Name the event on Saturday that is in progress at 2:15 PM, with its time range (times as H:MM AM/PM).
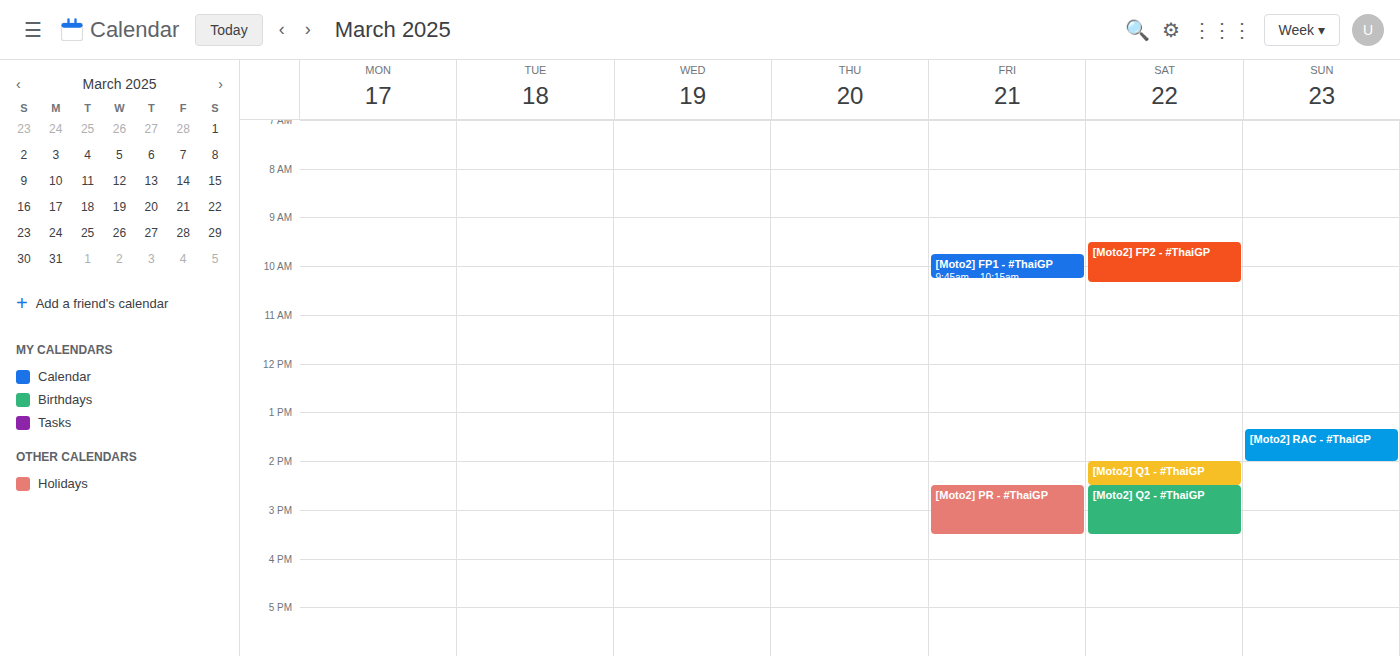
"[Moto2] Q1 - #ThaiGP", 2:00 PM to 2:30 PM